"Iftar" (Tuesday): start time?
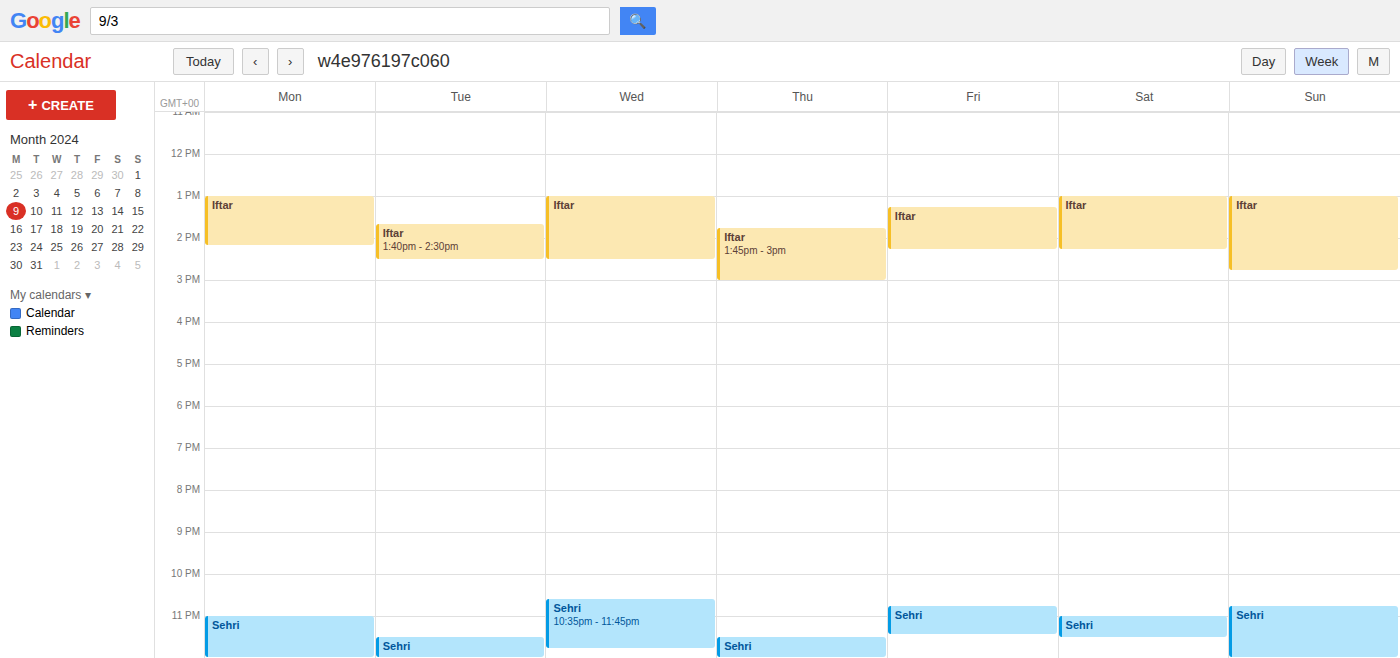
1:40 PM